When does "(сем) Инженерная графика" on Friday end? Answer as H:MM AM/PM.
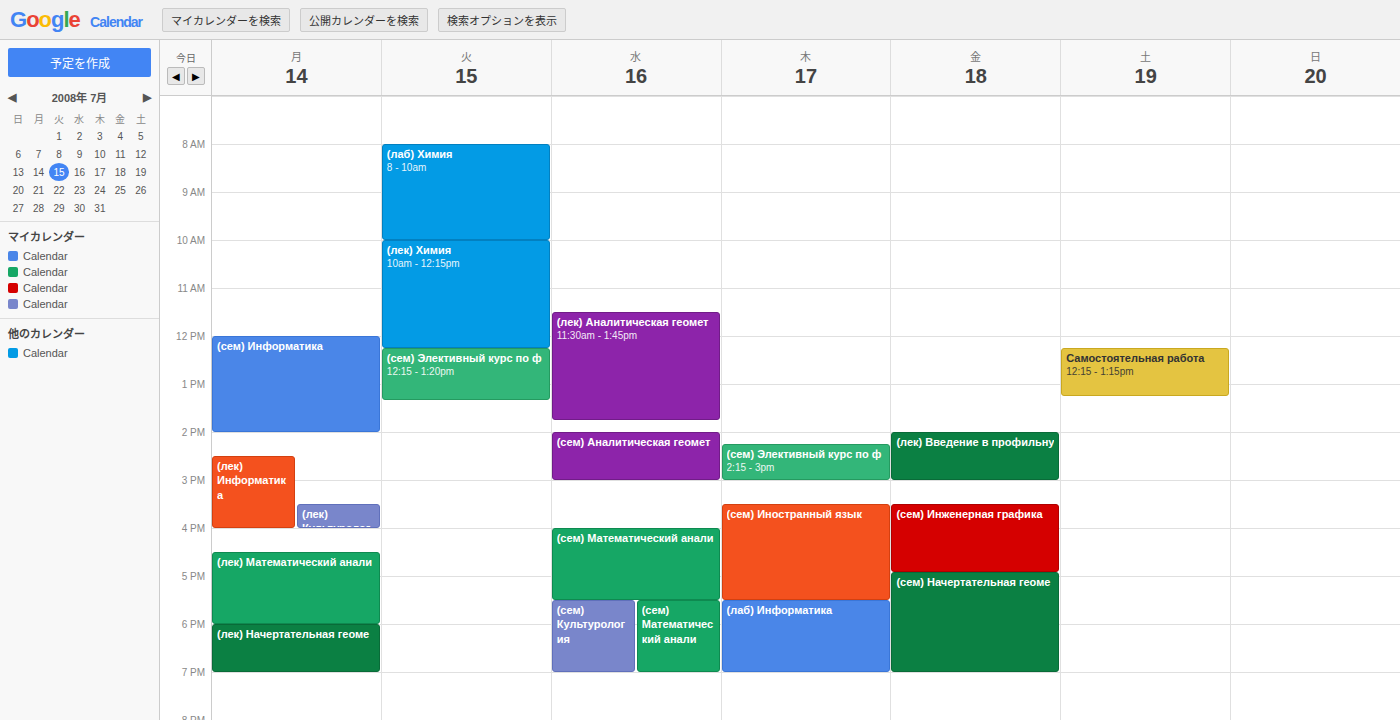
4:55 PM